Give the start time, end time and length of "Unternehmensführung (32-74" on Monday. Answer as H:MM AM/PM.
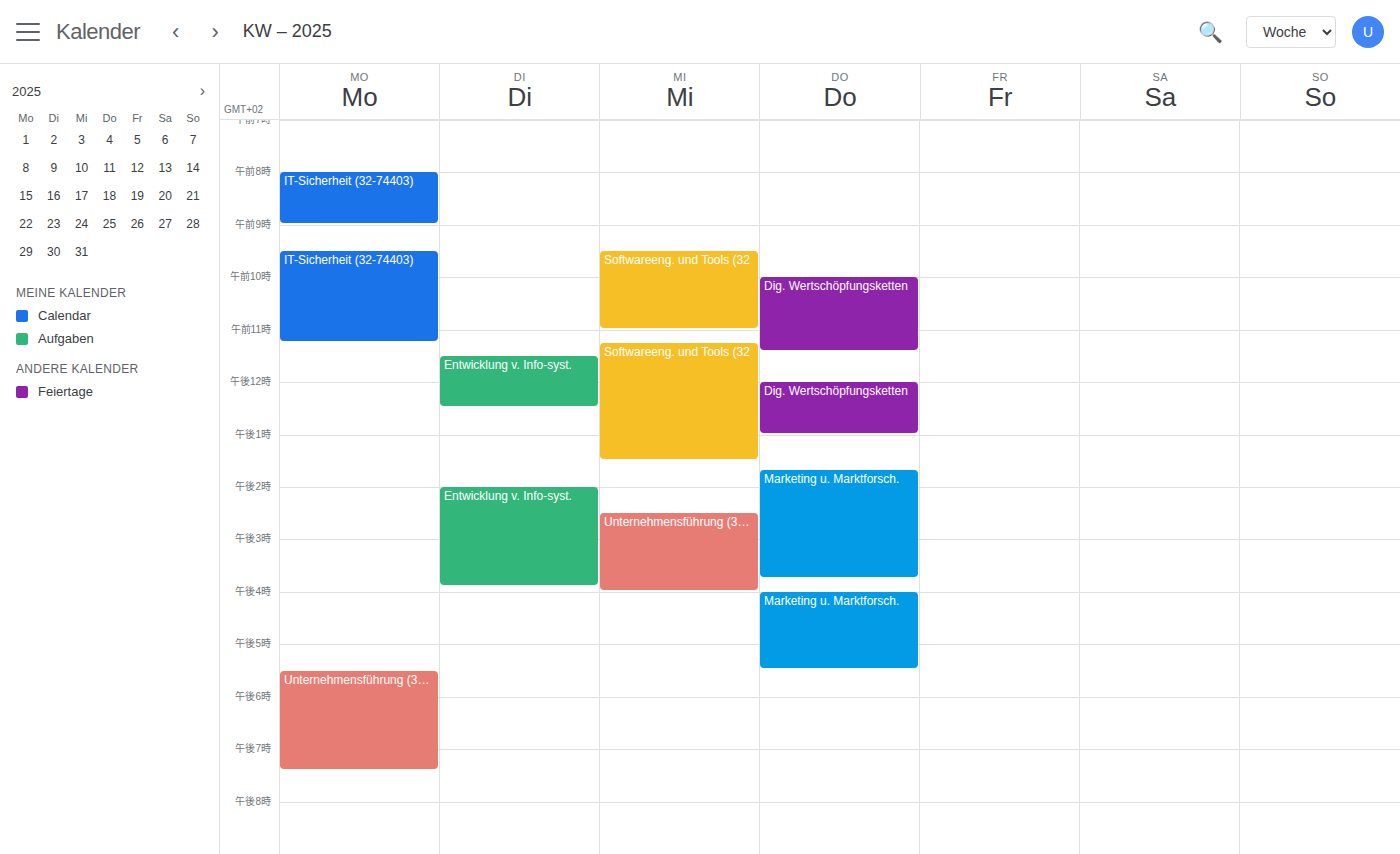
5:30 PM to 7:25 PM, 1 hour 55 minutes